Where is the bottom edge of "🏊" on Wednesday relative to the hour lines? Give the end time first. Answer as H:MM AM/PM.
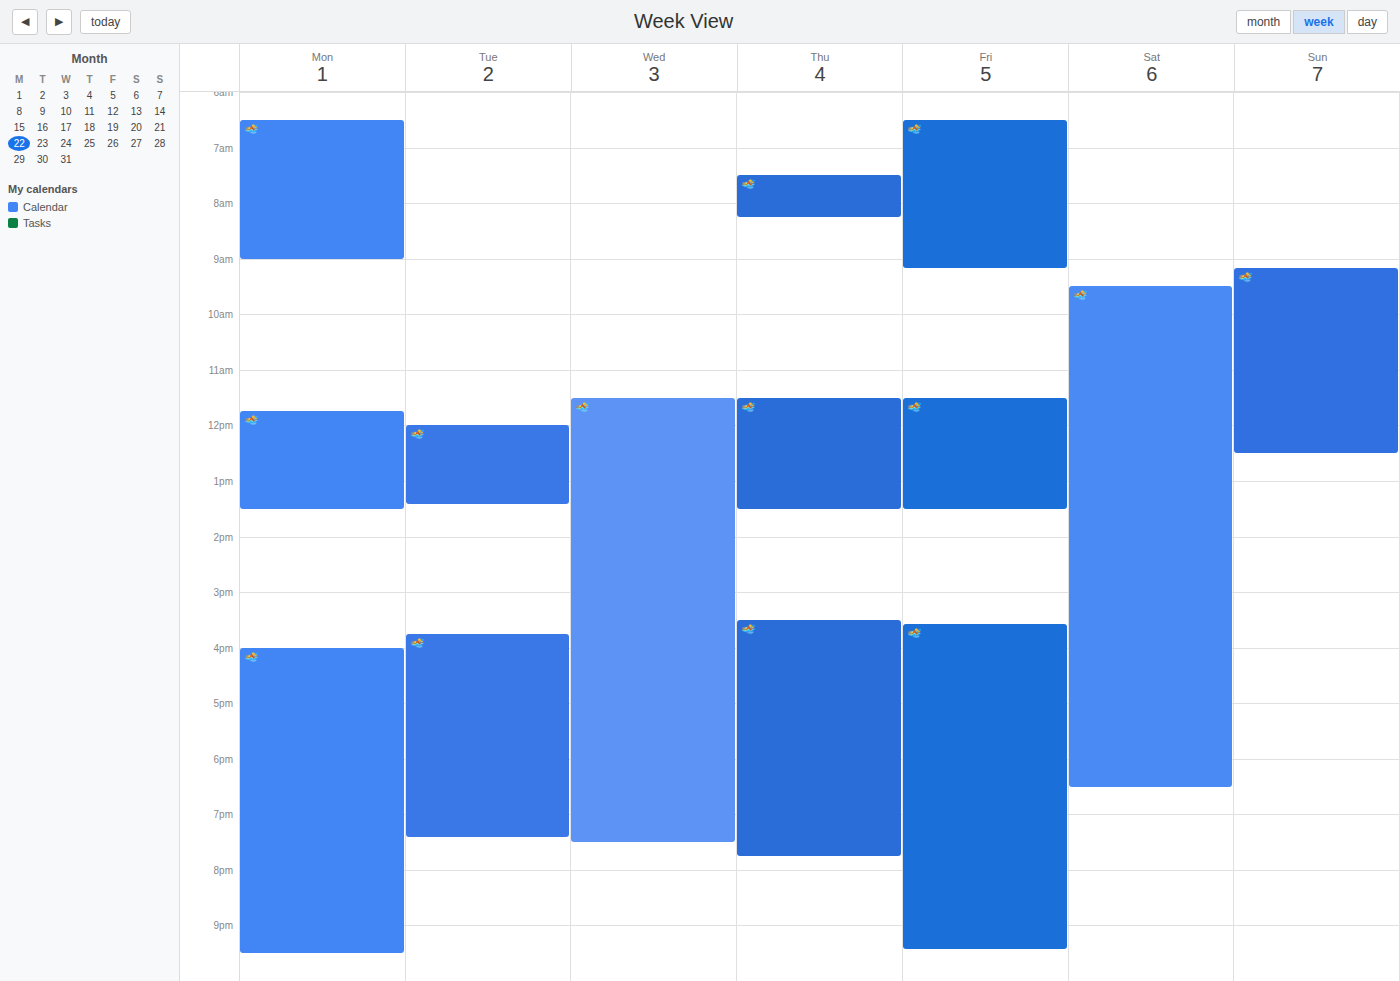
7:30 PM -- halfway between the 7 PM and 8 PM lines.